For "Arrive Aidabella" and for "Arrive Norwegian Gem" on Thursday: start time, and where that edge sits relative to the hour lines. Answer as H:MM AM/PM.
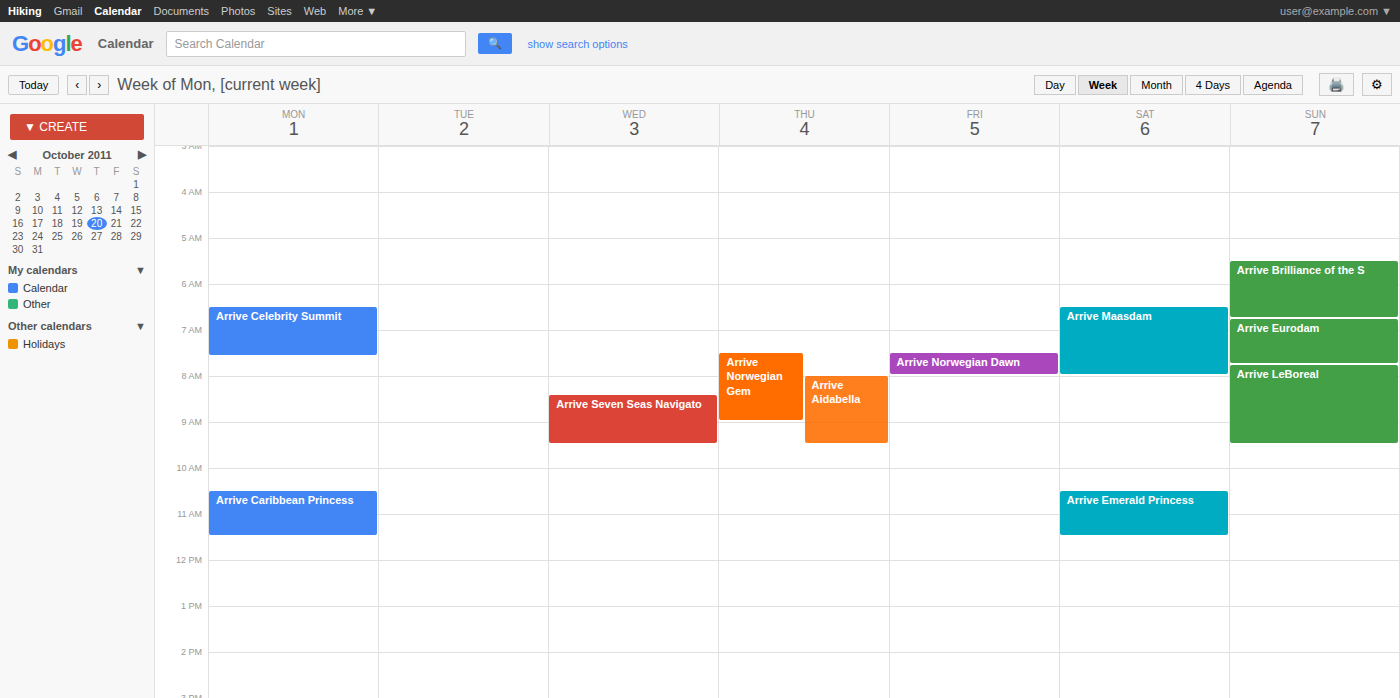
"Arrive Aidabella": 8:00 AM, exactly on the 8 AM line. "Arrive Norwegian Gem": 7:30 AM, halfway between the 7 AM and 8 AM lines.